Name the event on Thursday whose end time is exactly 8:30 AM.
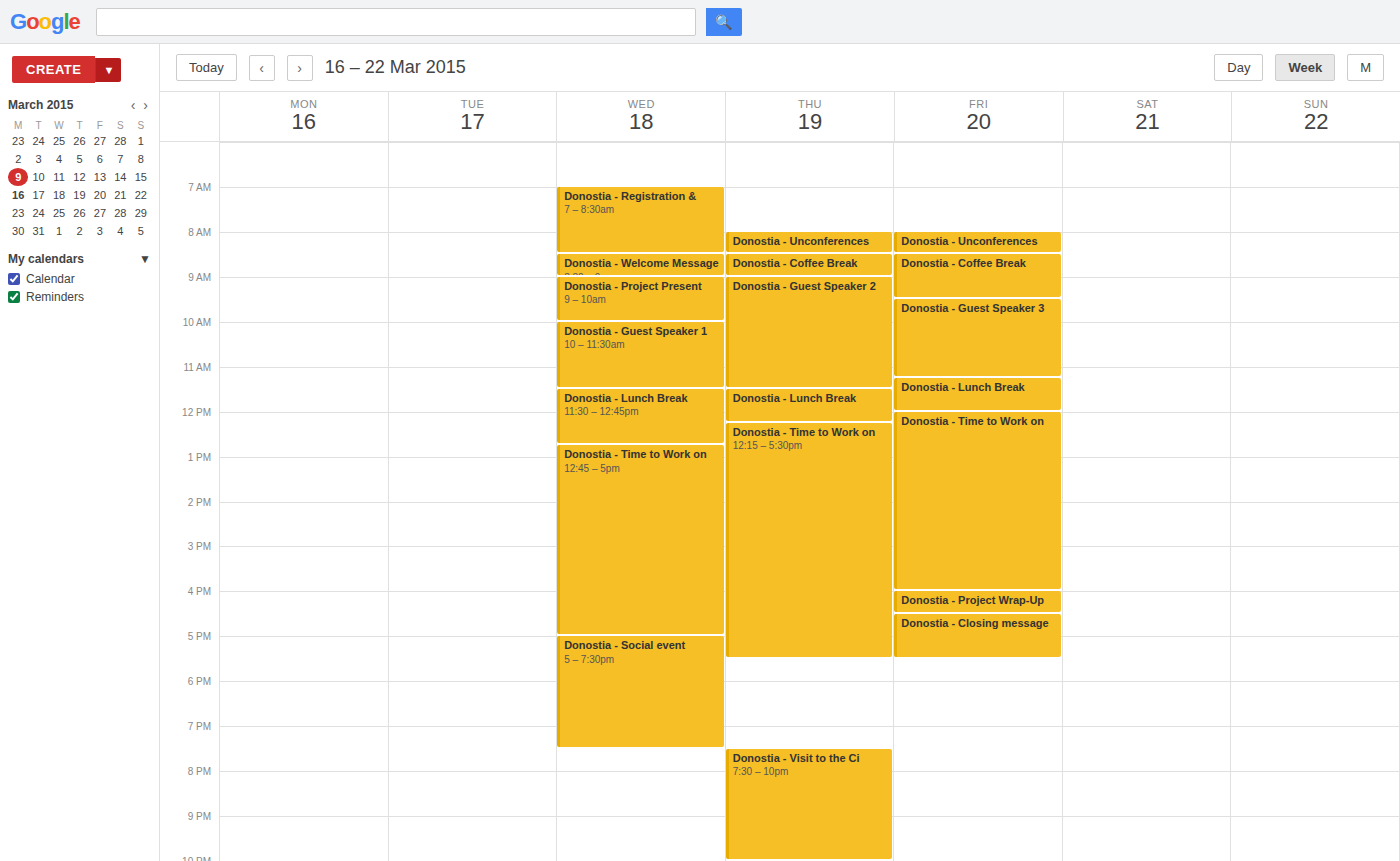
"Donostia - Unconferences"